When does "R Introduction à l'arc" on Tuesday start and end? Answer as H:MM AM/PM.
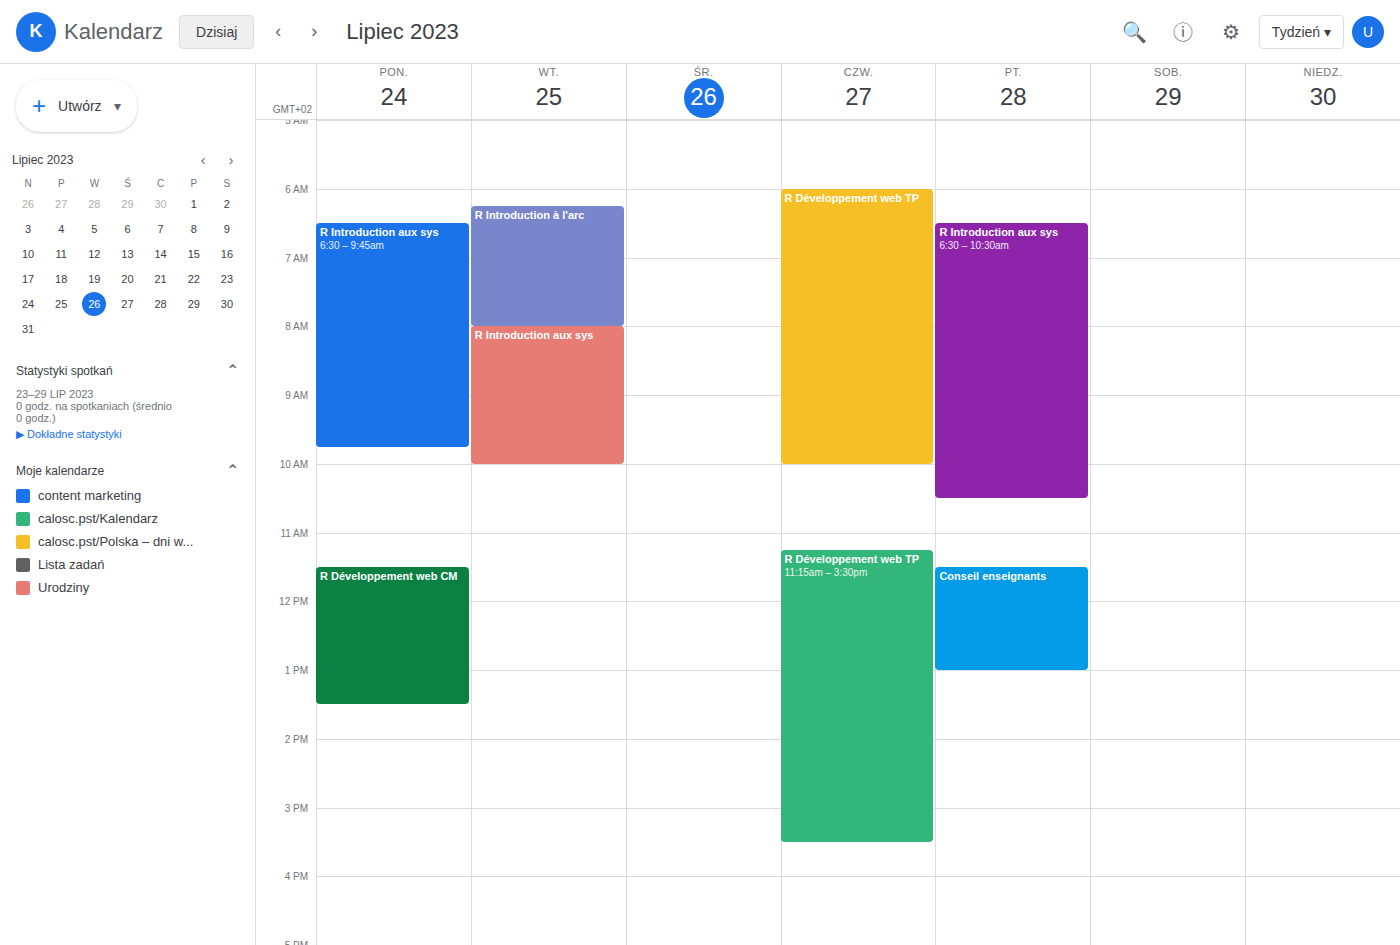
6:15 AM to 8:00 AM